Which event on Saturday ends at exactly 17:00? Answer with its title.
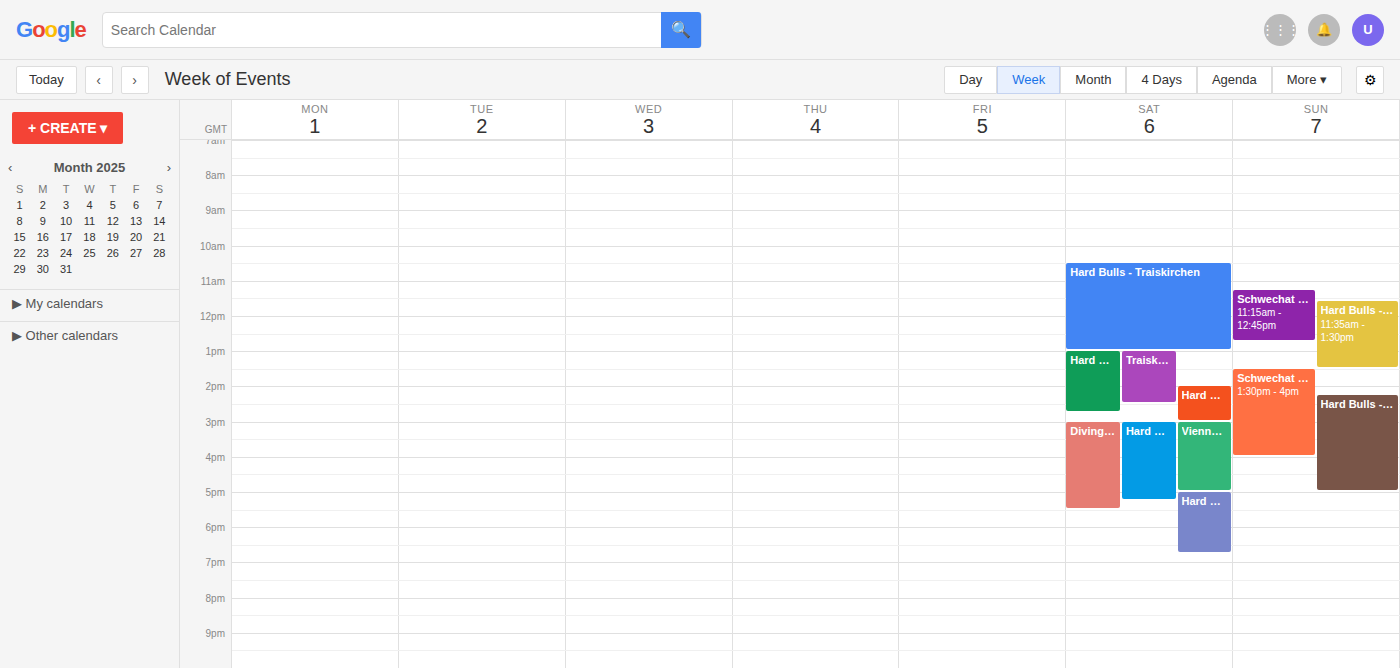
"Vienna Metrostars - Hard B"